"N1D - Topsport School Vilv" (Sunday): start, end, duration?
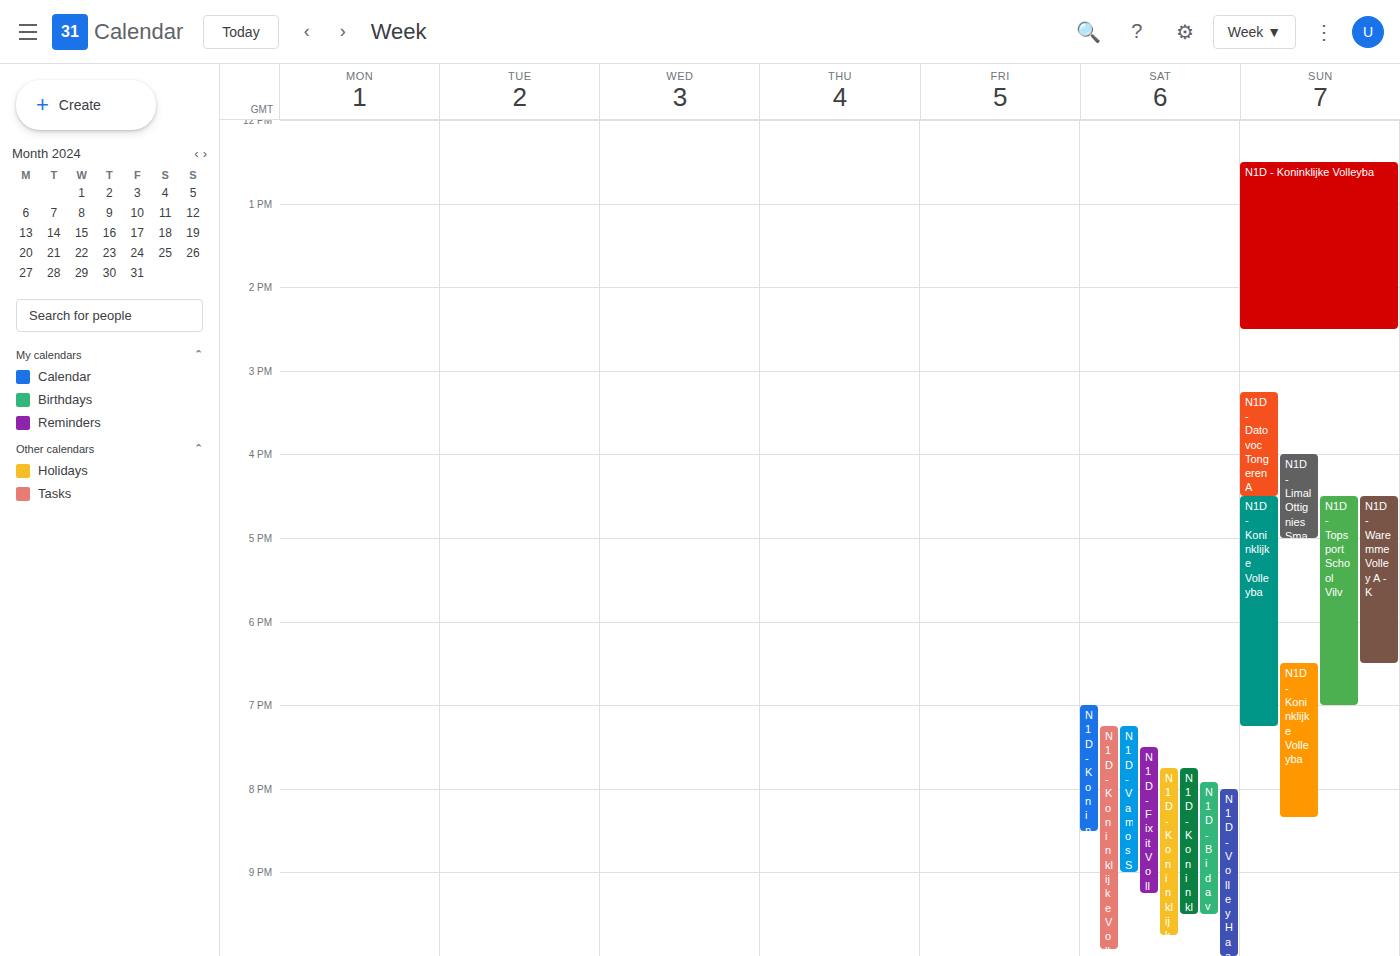
4:30 PM to 7:00 PM, 2 hours 30 minutes